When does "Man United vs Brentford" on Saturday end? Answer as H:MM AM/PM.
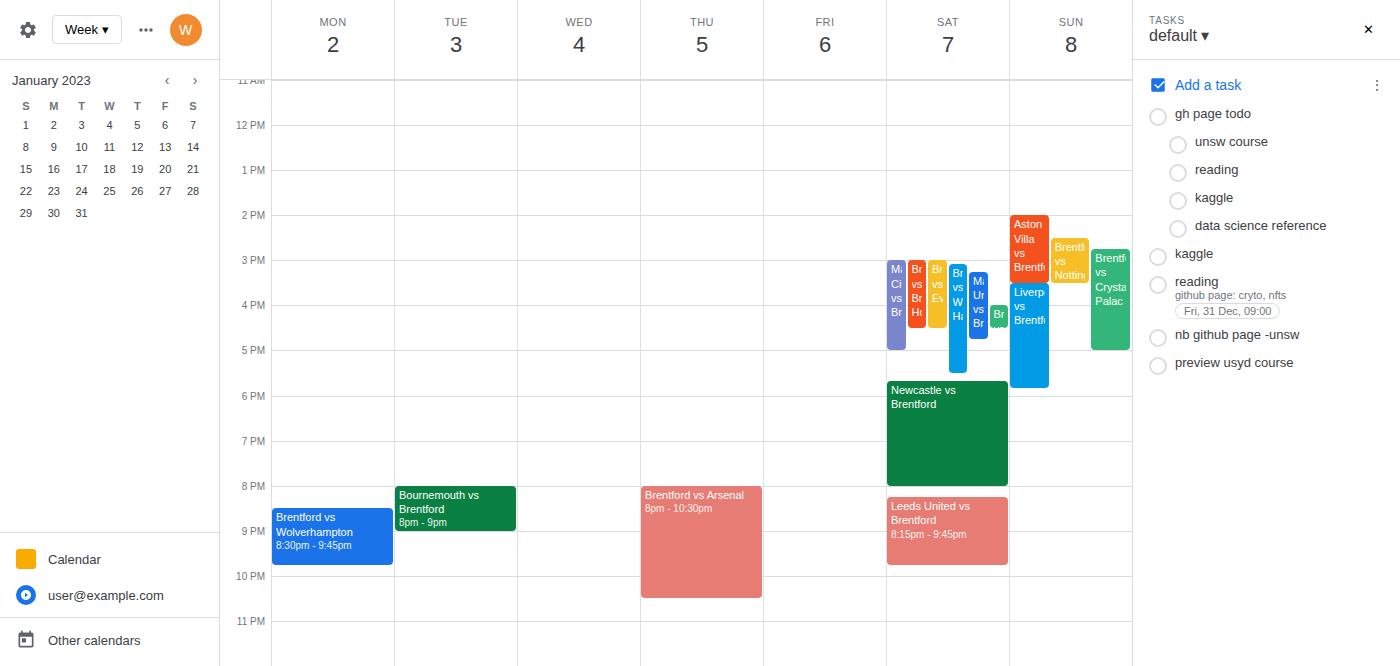
4:45 PM